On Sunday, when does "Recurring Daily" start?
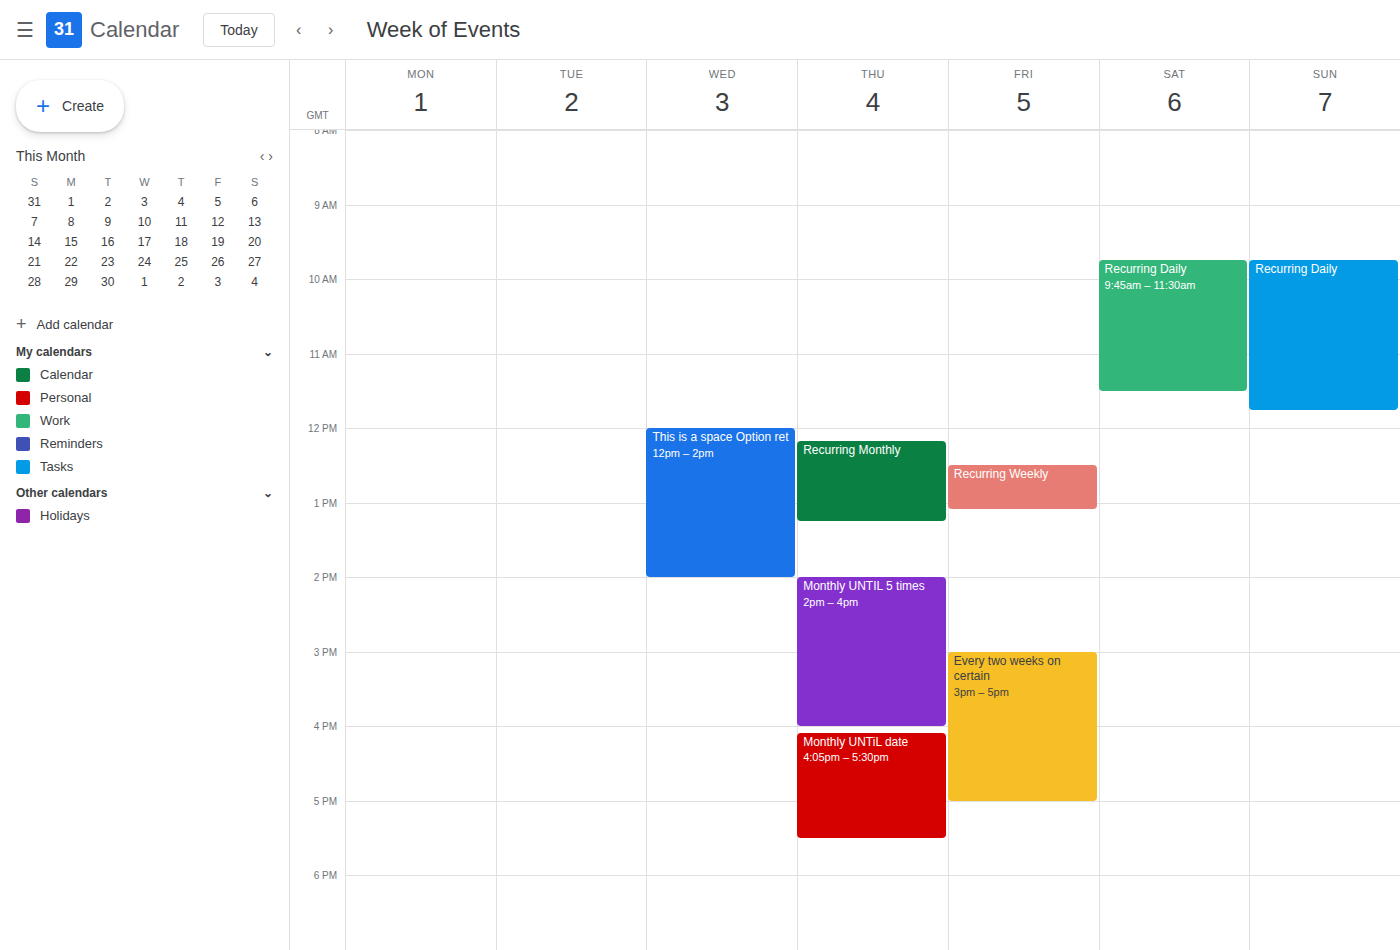
9:45 AM